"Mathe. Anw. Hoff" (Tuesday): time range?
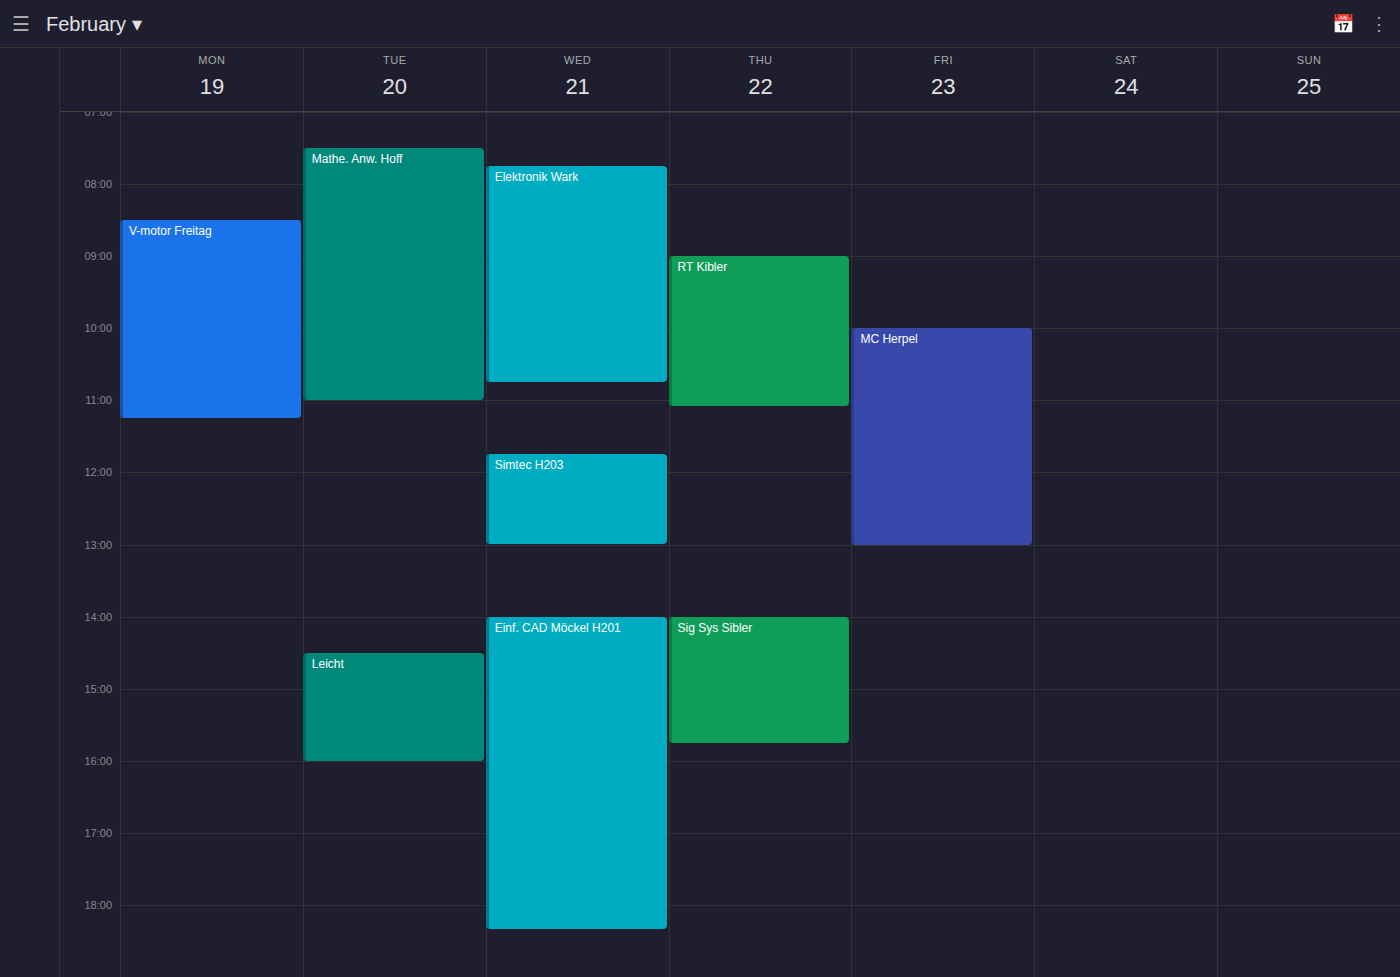
7:30 AM to 11:00 AM